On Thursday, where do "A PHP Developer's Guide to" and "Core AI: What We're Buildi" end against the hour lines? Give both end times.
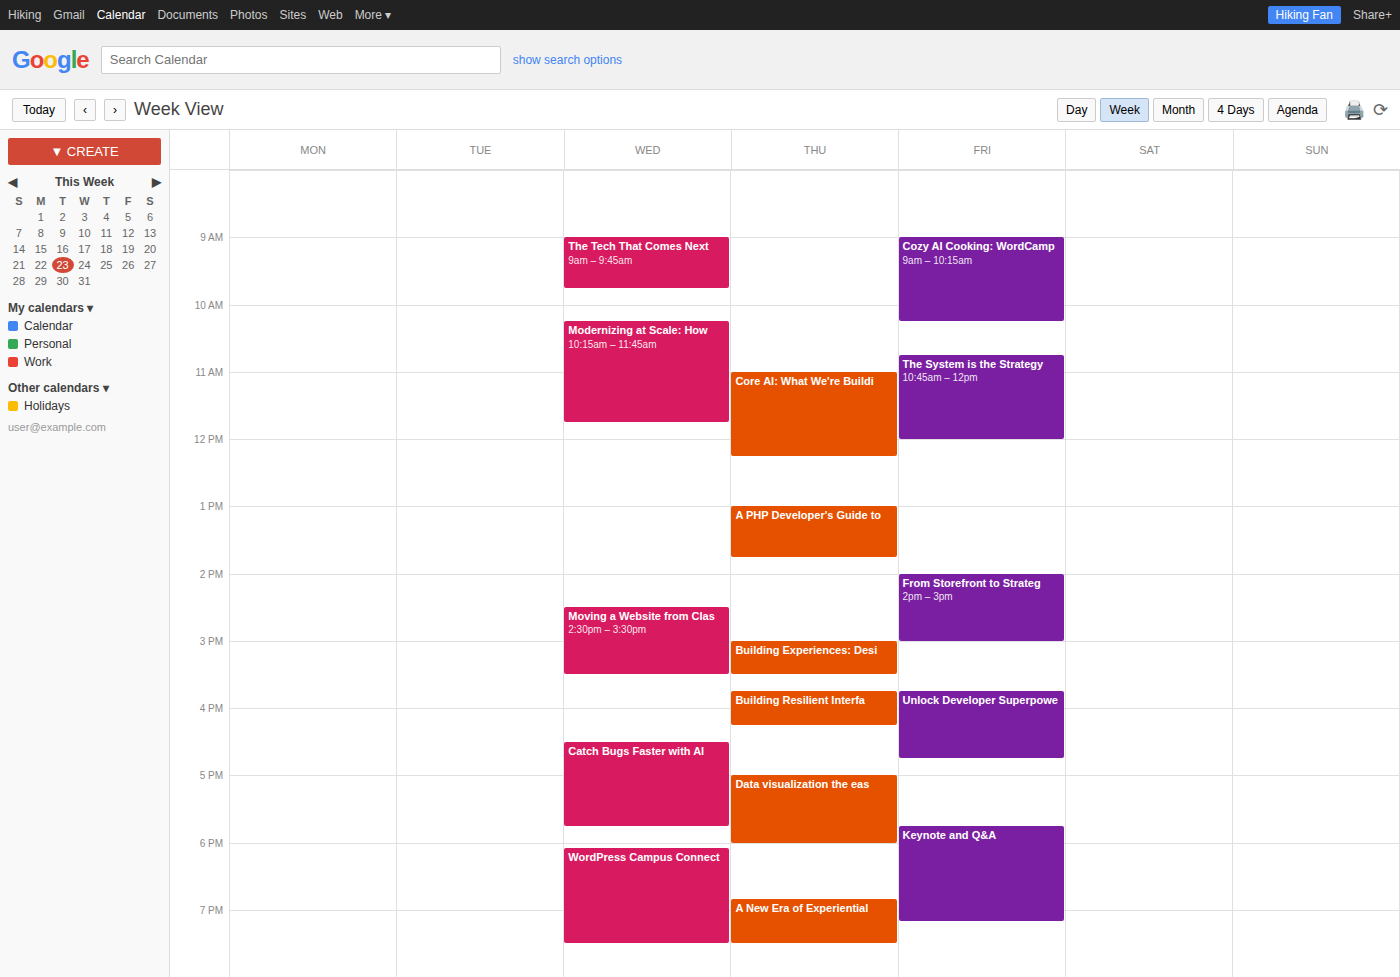
"A PHP Developer's Guide to": 1:45 PM, neither: three quarters of the way from the 1 PM line to the 2 PM line. "Core AI: What We're Buildi": 12:15 PM, neither: a quarter of the way from the 12 PM line to the 1 PM line.